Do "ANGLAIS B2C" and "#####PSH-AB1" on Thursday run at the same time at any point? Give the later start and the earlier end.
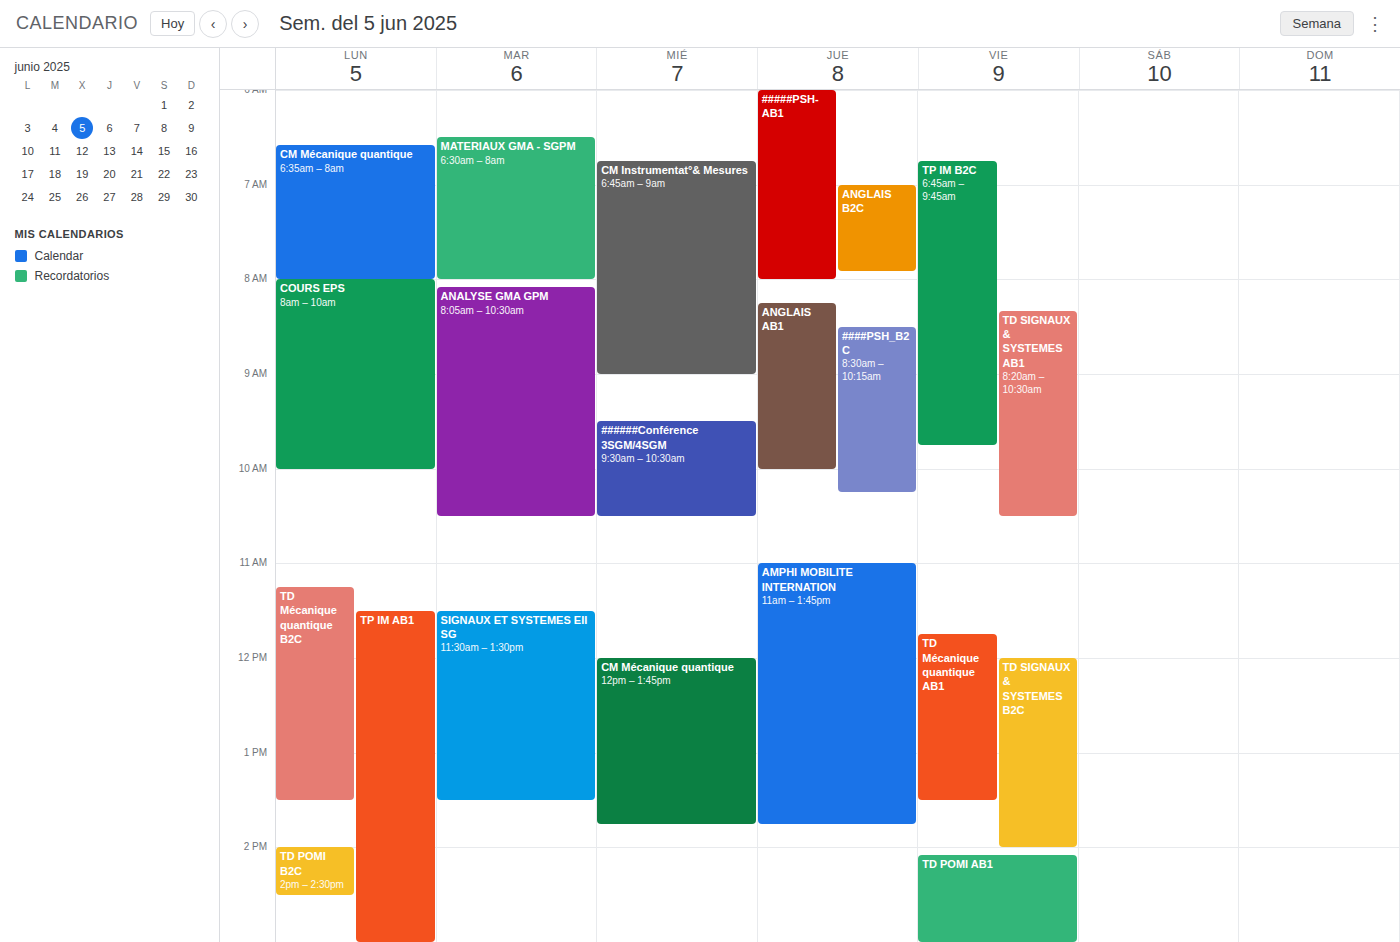
"ANGLAIS B2C" runs 7:00 AM to 7:55 AM, inside "#####PSH-AB1" -- they overlap.